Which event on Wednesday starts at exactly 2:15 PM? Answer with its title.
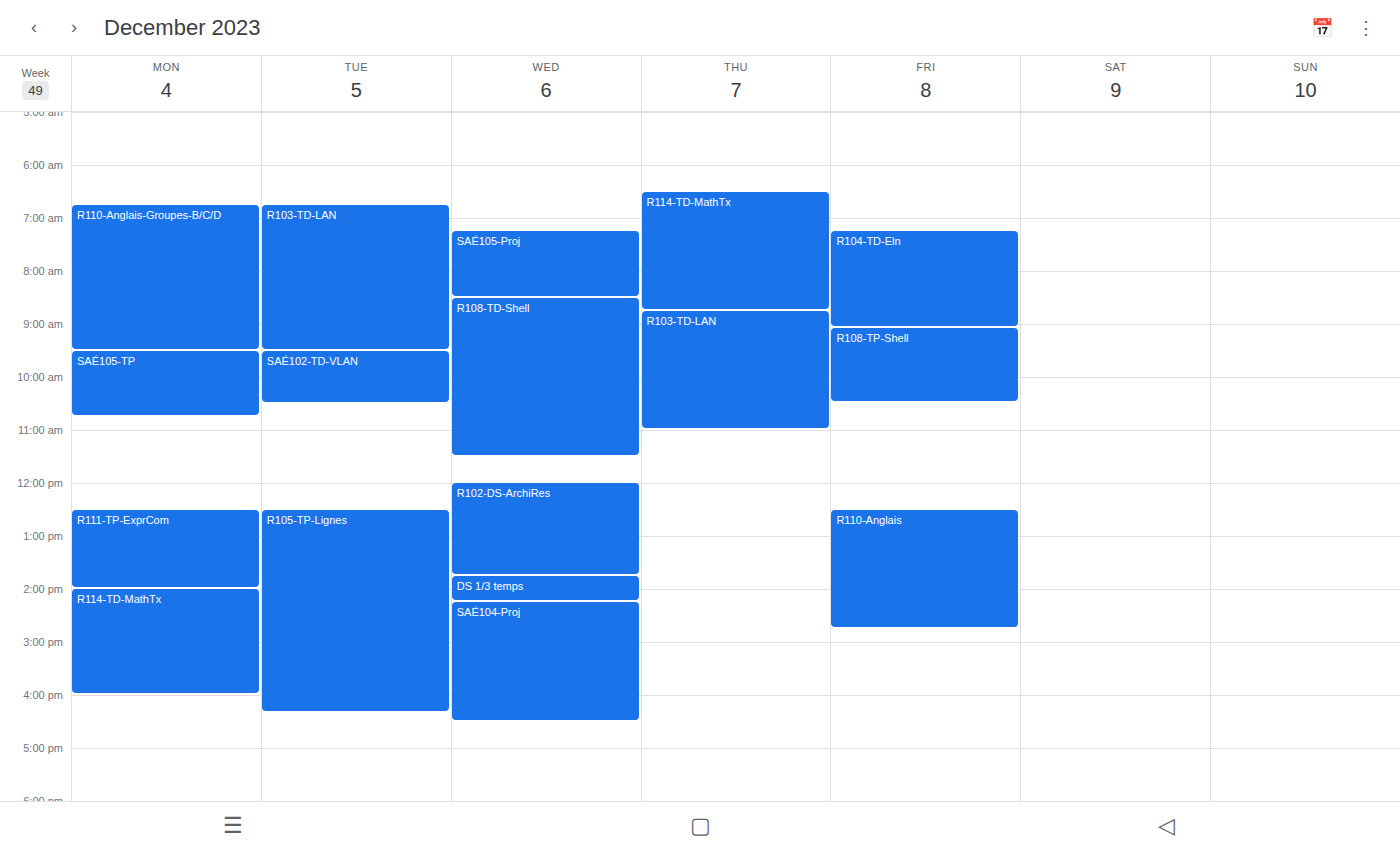
"SAÉ104-Proj"